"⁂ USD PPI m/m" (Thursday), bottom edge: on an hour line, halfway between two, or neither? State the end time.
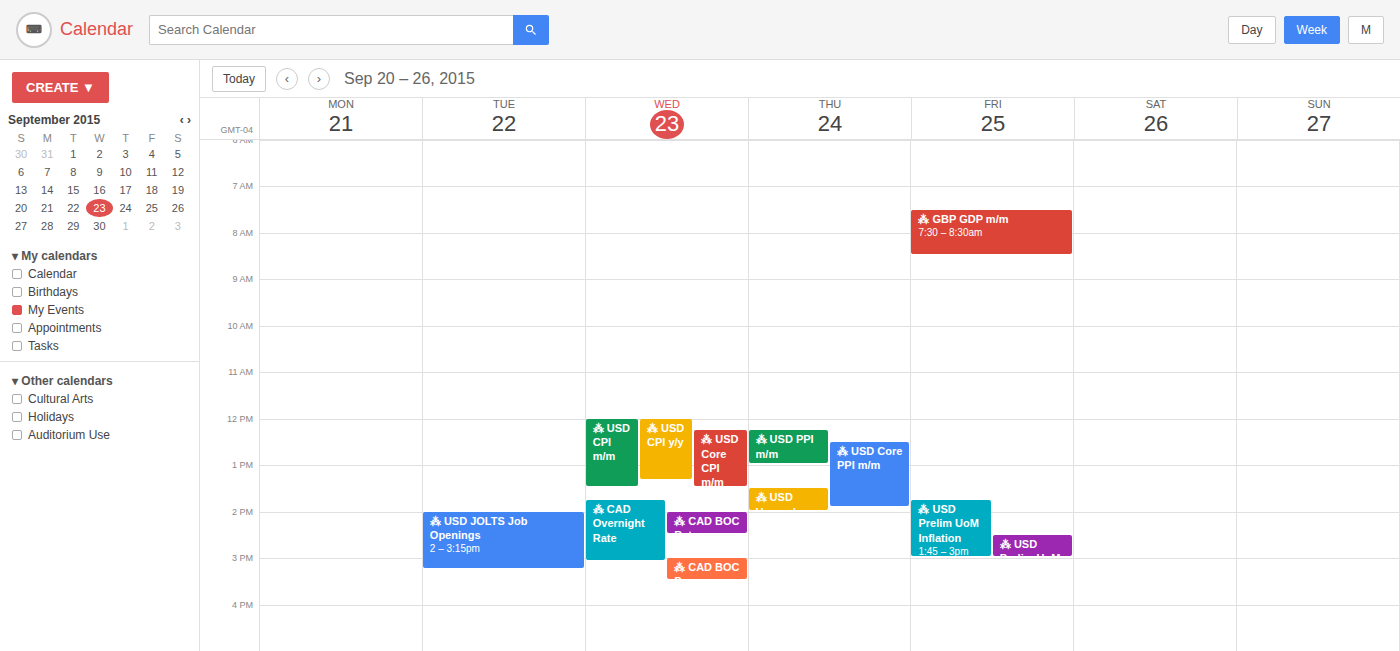
1:00 PM -- exactly on the 1 PM line.